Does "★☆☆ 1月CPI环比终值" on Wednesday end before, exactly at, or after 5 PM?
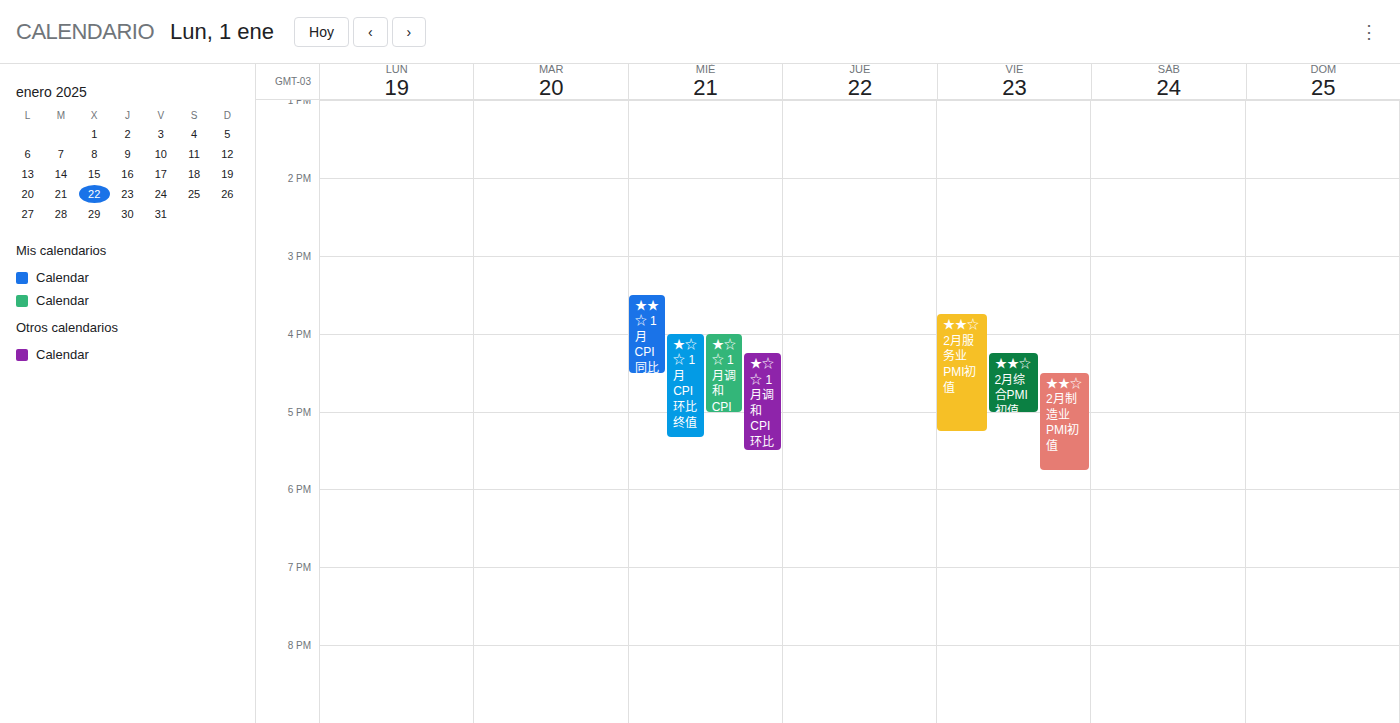
5:20 PM -- after 5 PM, 20 minutes below the 5 PM line.